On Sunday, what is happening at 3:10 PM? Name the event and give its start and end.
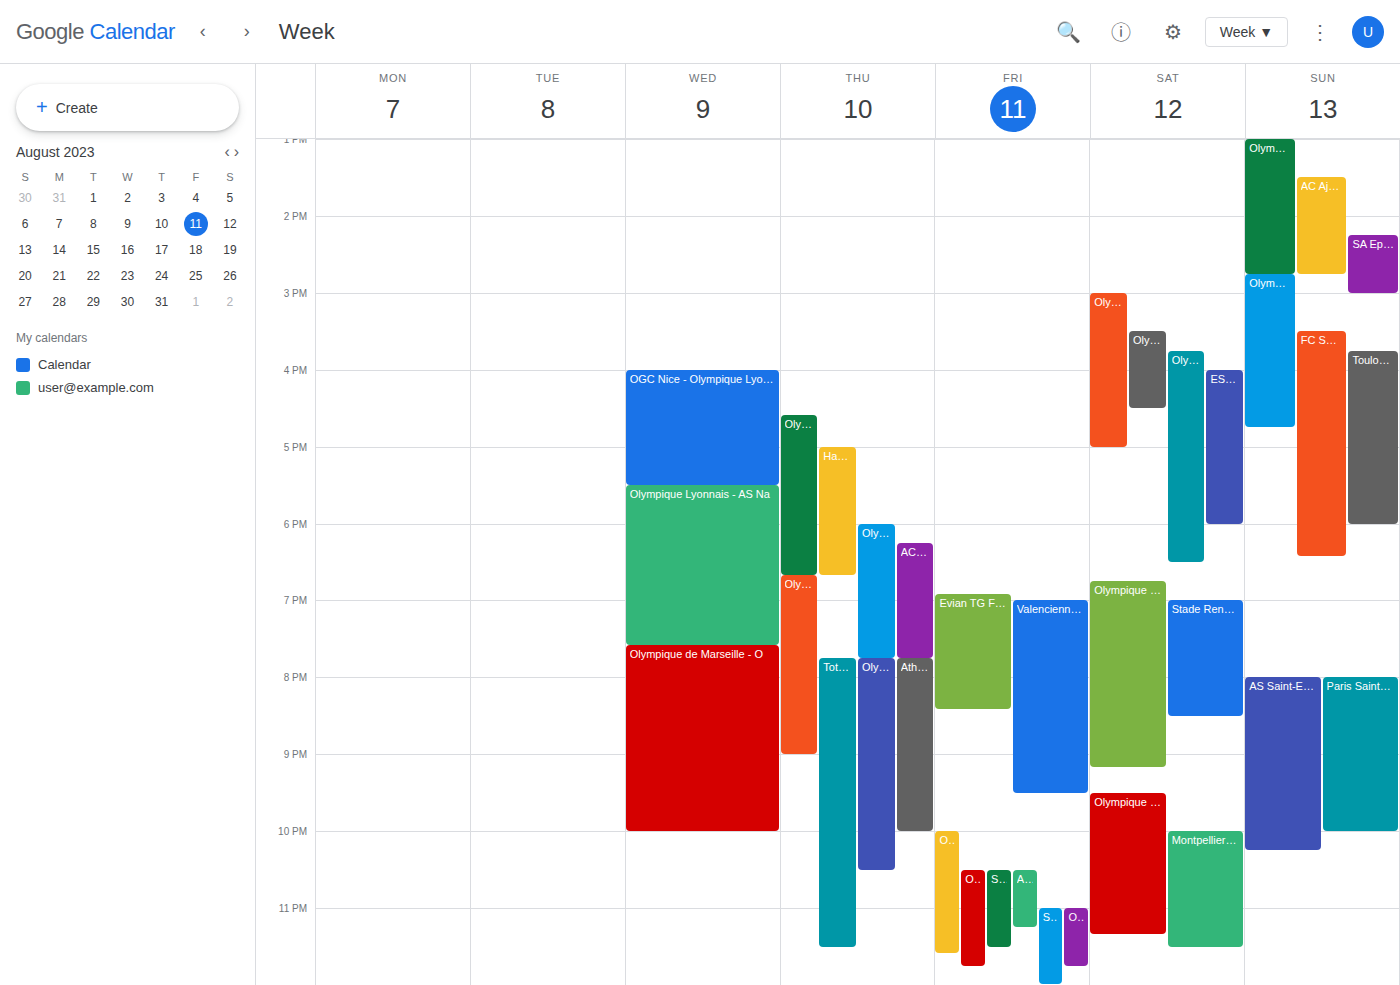
"Olympique Lyonnais - AC Aj", 2:45 PM to 4:45 PM